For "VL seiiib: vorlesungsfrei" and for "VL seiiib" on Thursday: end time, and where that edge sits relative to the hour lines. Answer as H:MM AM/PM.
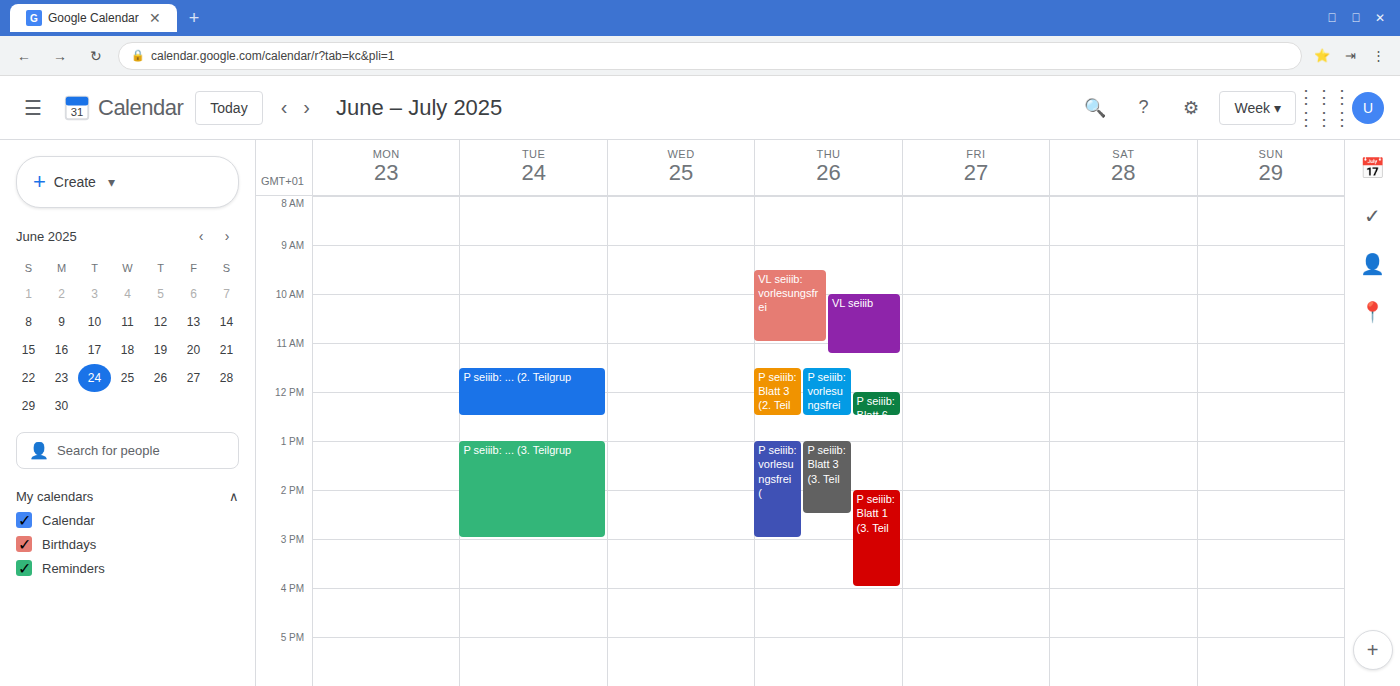
"VL seiiib: vorlesungsfrei": 11:00 AM, exactly on the 11 AM line. "VL seiiib": 11:15 AM, neither: a quarter of the way from the 11 AM line to the 12 PM line.